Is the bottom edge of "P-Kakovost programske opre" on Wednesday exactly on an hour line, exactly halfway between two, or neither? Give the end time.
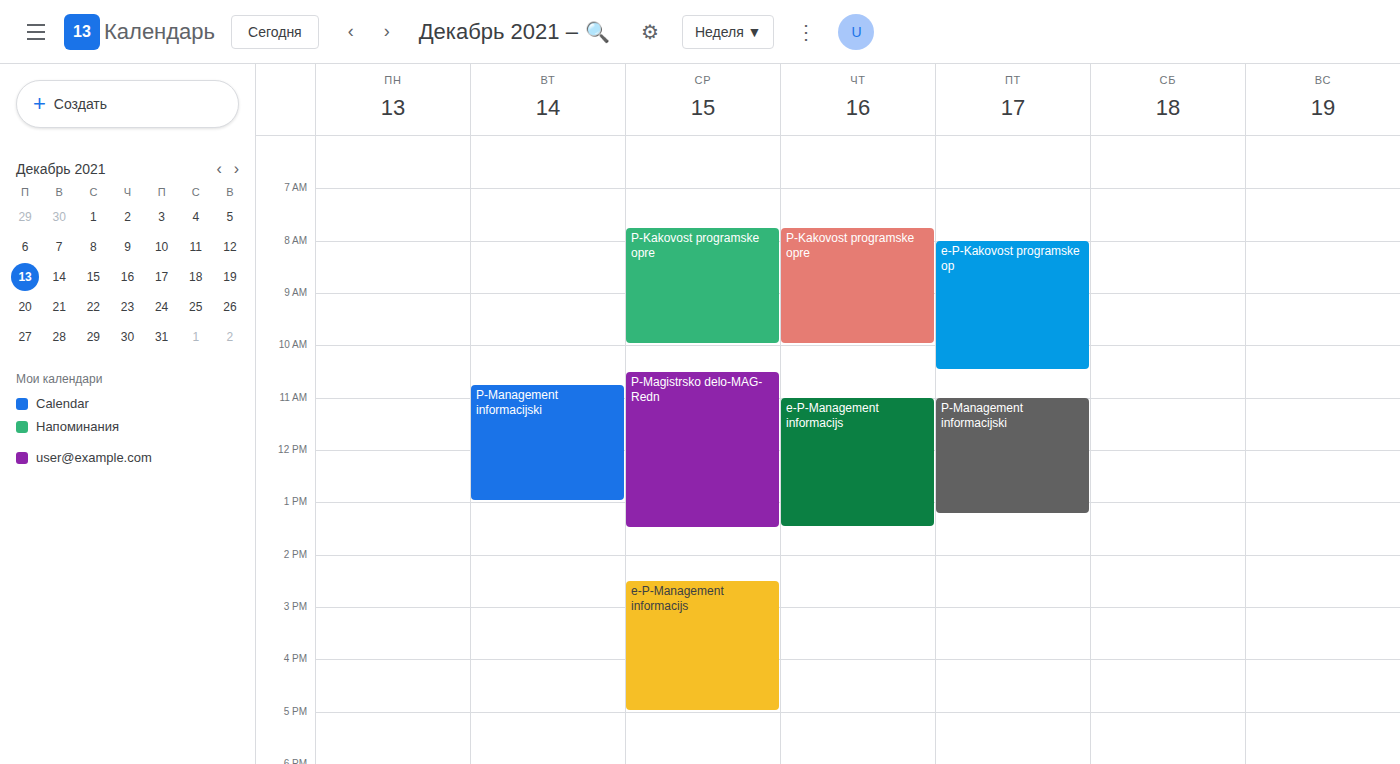
10:00 AM -- exactly on the 10 AM line.